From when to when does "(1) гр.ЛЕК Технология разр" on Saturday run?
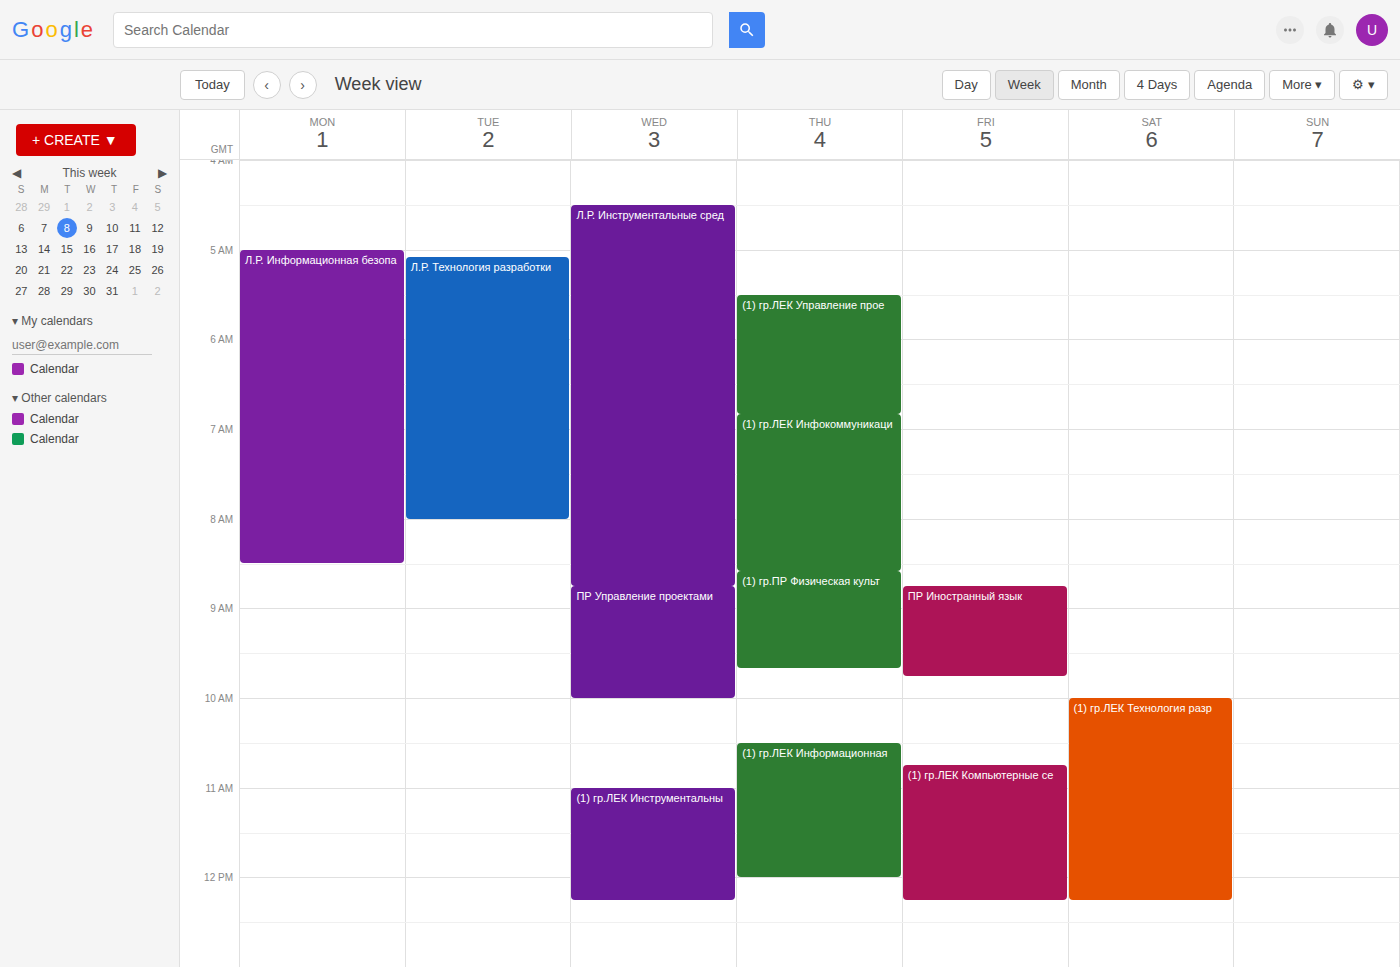
10:00 AM to 12:15 PM